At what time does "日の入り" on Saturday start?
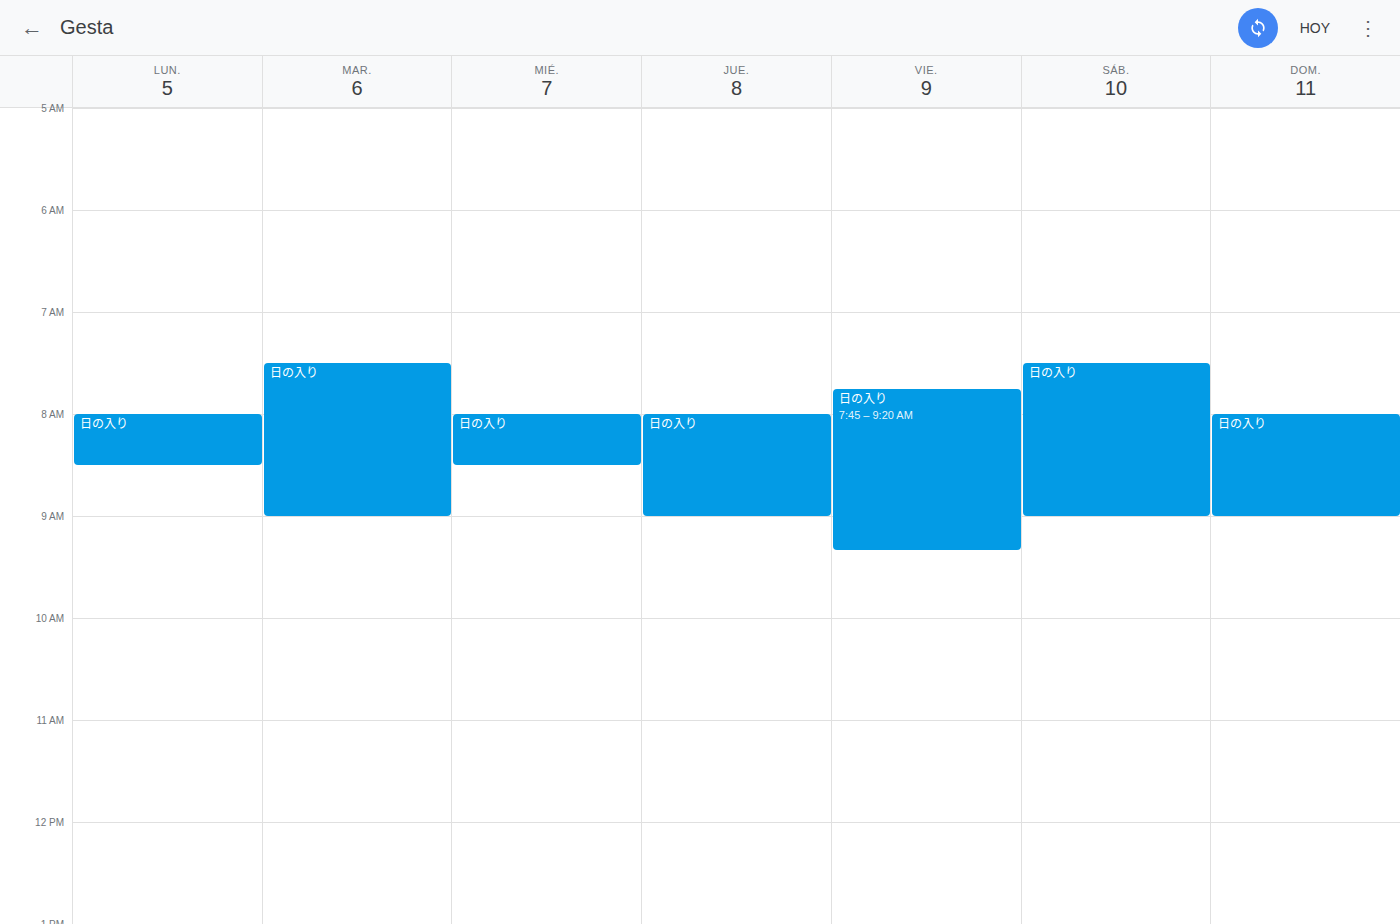
7:30 AM